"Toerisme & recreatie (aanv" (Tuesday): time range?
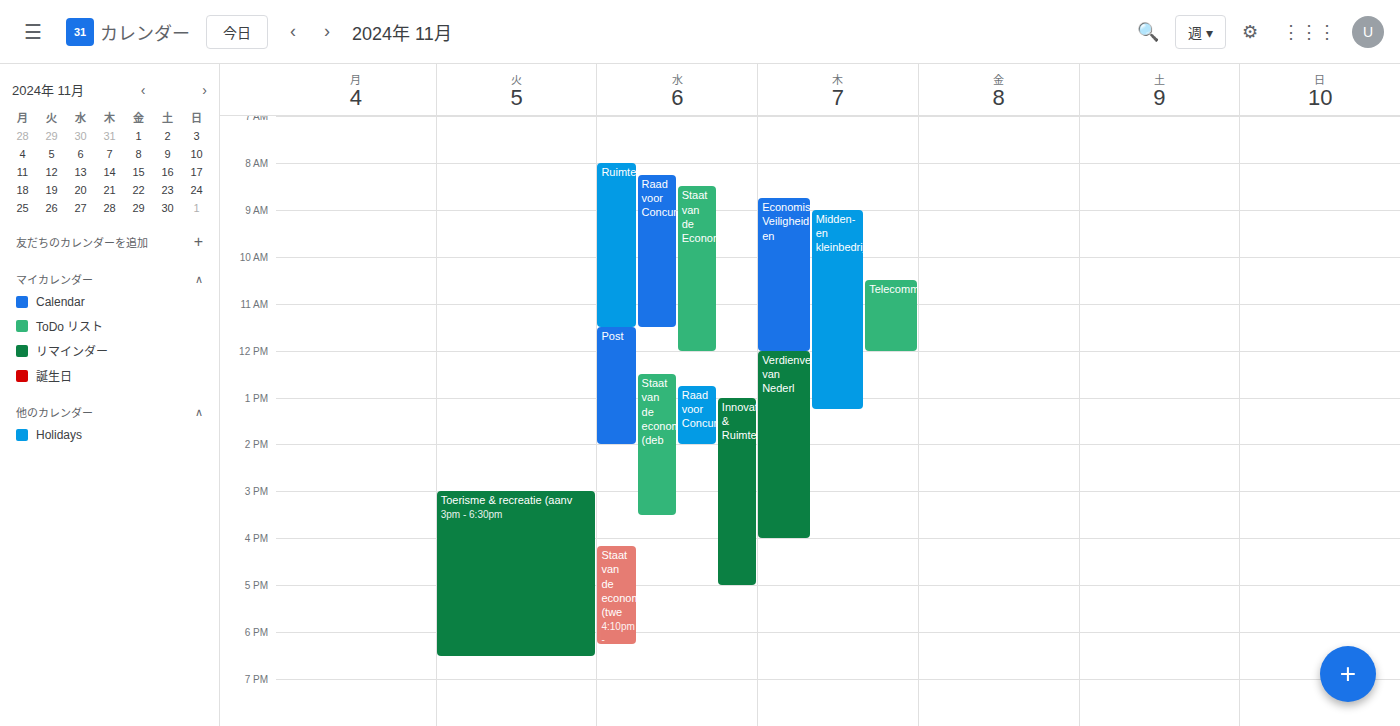
3:00 PM to 6:30 PM